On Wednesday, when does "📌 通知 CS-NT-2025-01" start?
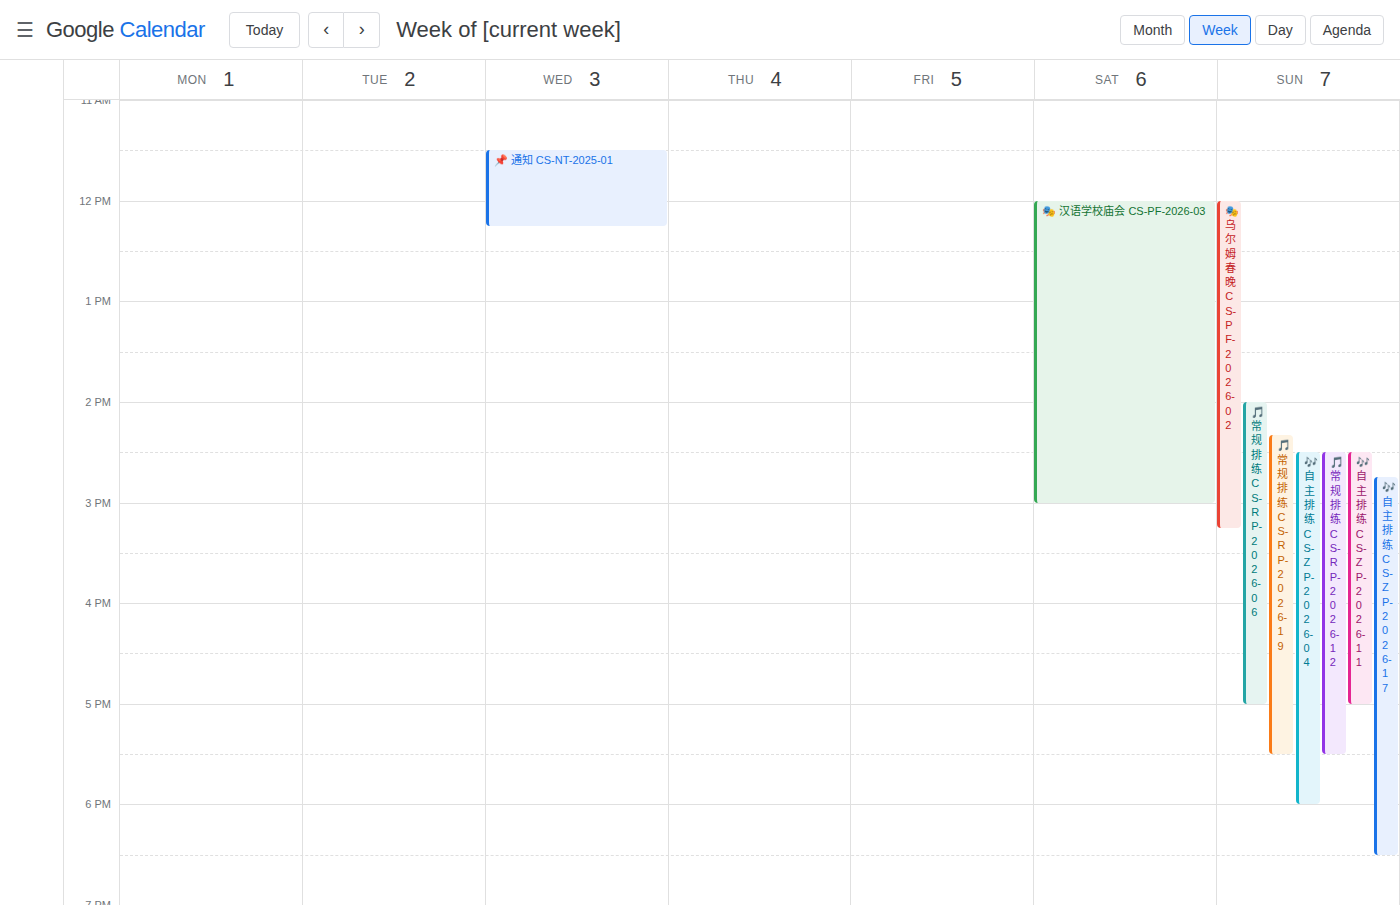
11:30 AM